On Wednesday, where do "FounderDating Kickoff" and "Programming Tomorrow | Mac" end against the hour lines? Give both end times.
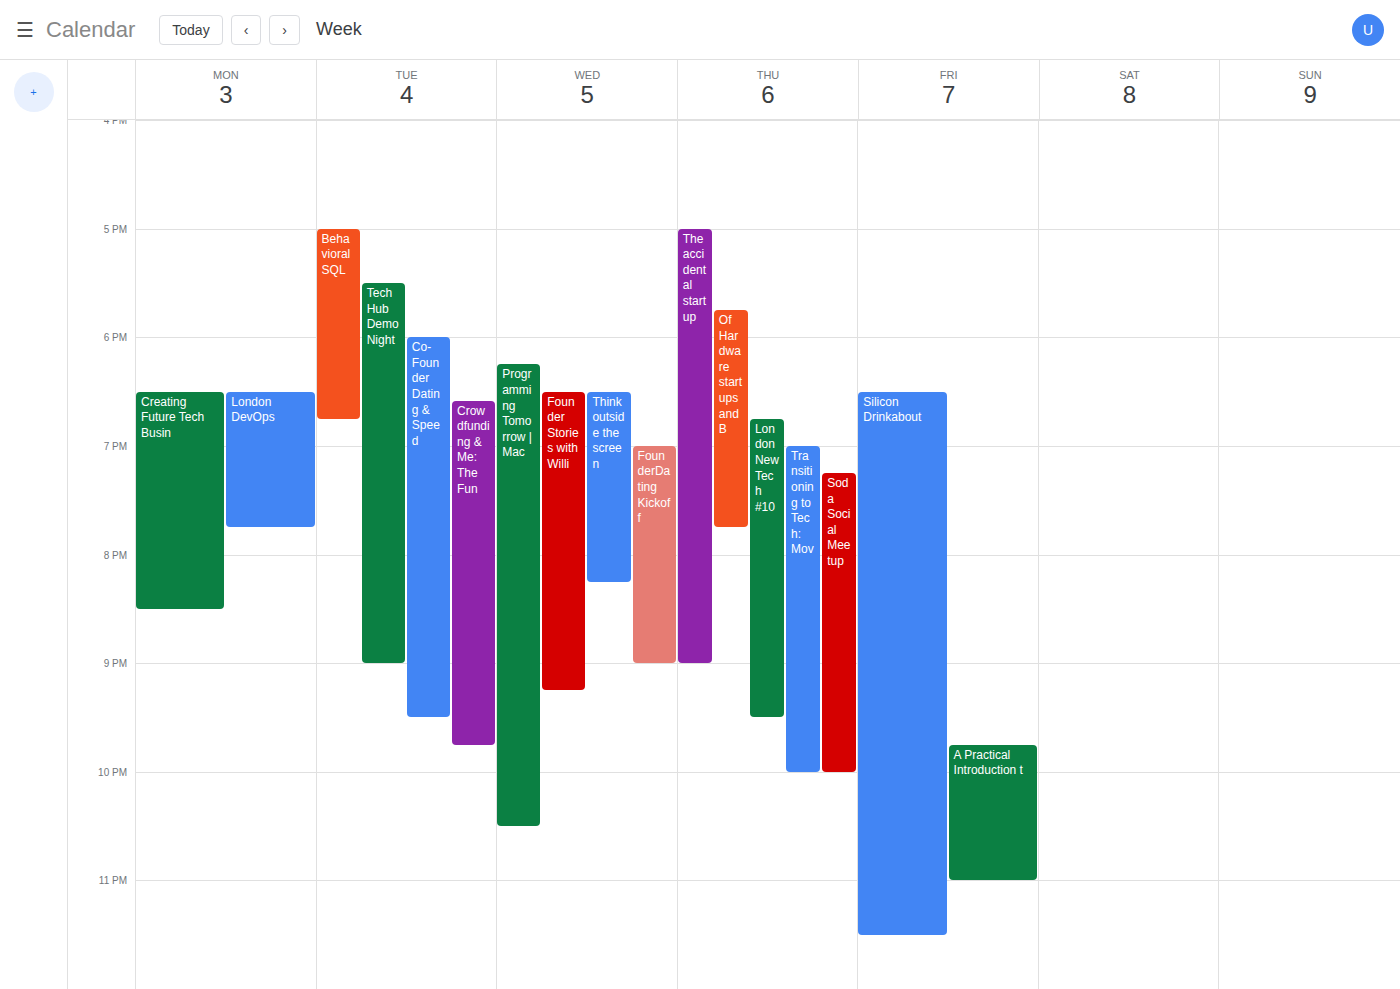
"FounderDating Kickoff": 9:00 PM, exactly on the 9 PM line. "Programming Tomorrow | Mac": 10:30 PM, halfway between the 10 PM and 11 PM lines.